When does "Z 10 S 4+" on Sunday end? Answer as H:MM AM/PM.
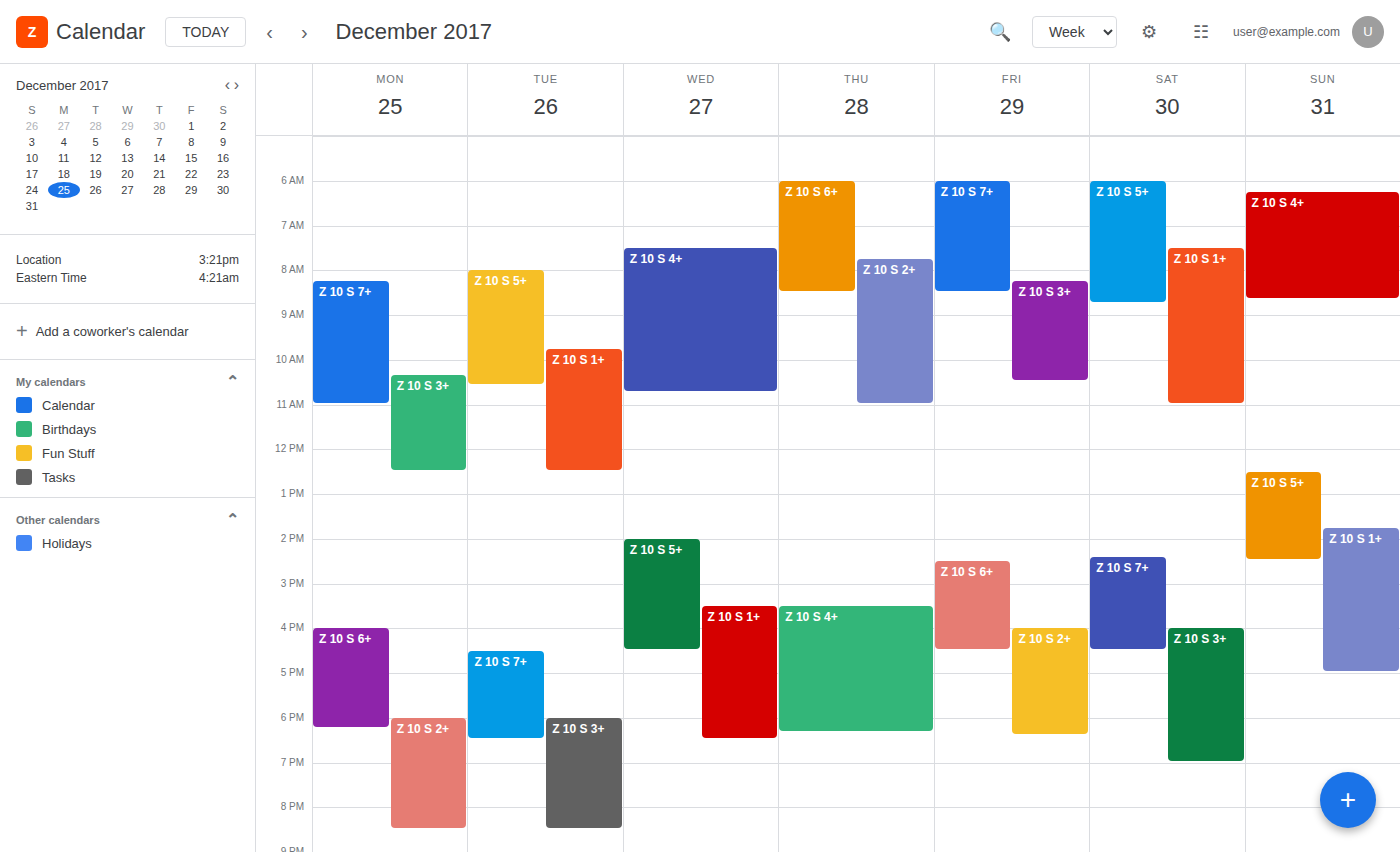
8:40 AM